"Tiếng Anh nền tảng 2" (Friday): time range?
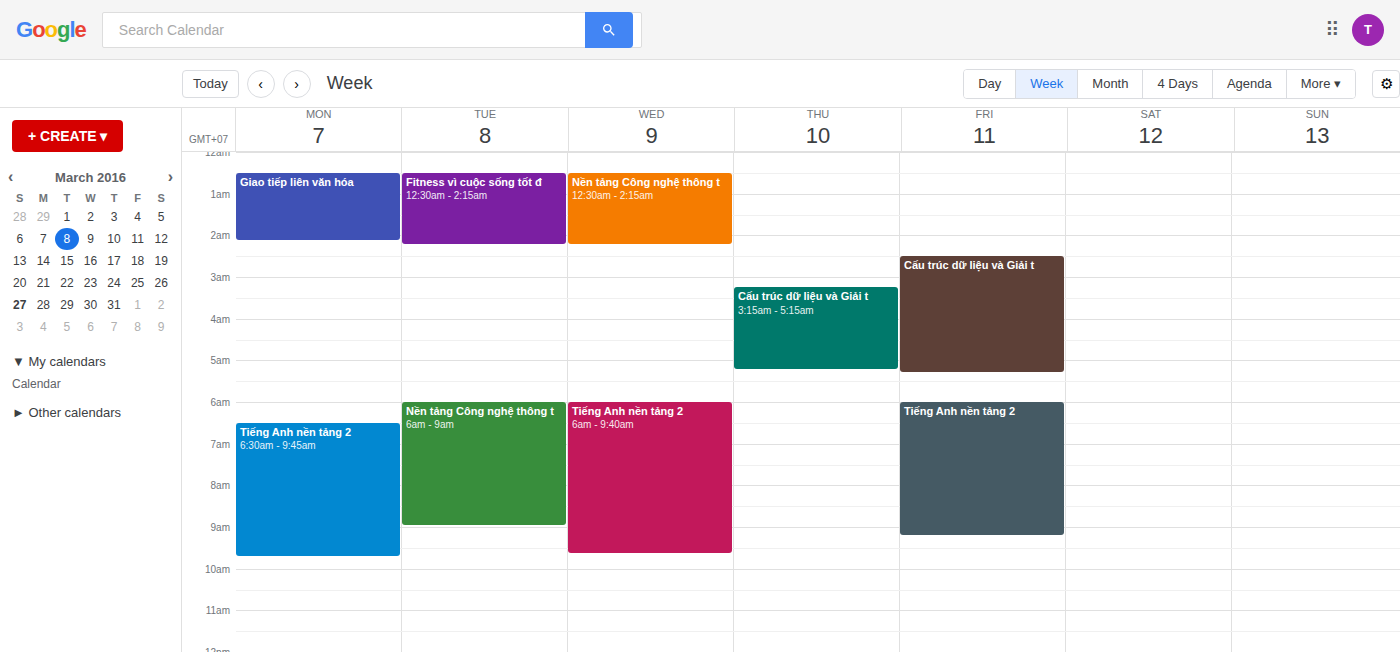
6:00 AM to 9:15 AM